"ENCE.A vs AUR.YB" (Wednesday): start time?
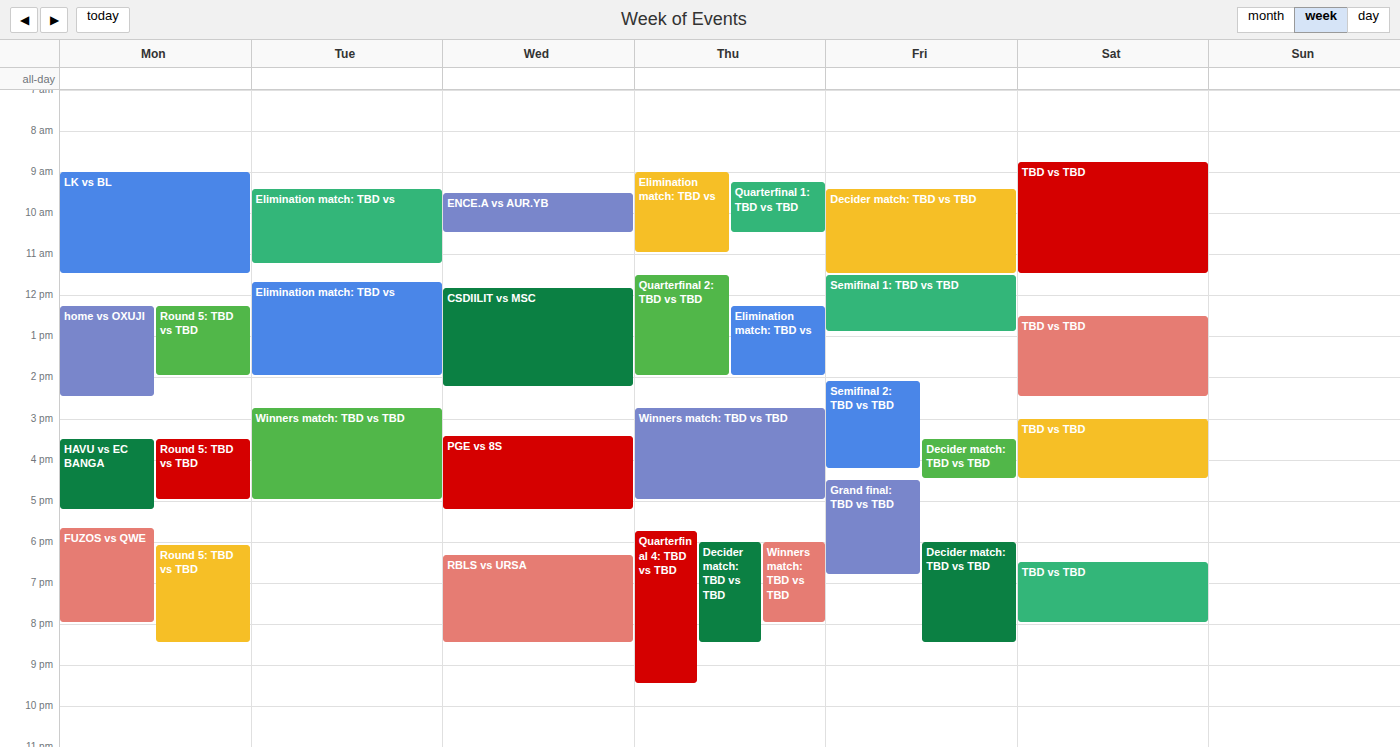
9:30 AM